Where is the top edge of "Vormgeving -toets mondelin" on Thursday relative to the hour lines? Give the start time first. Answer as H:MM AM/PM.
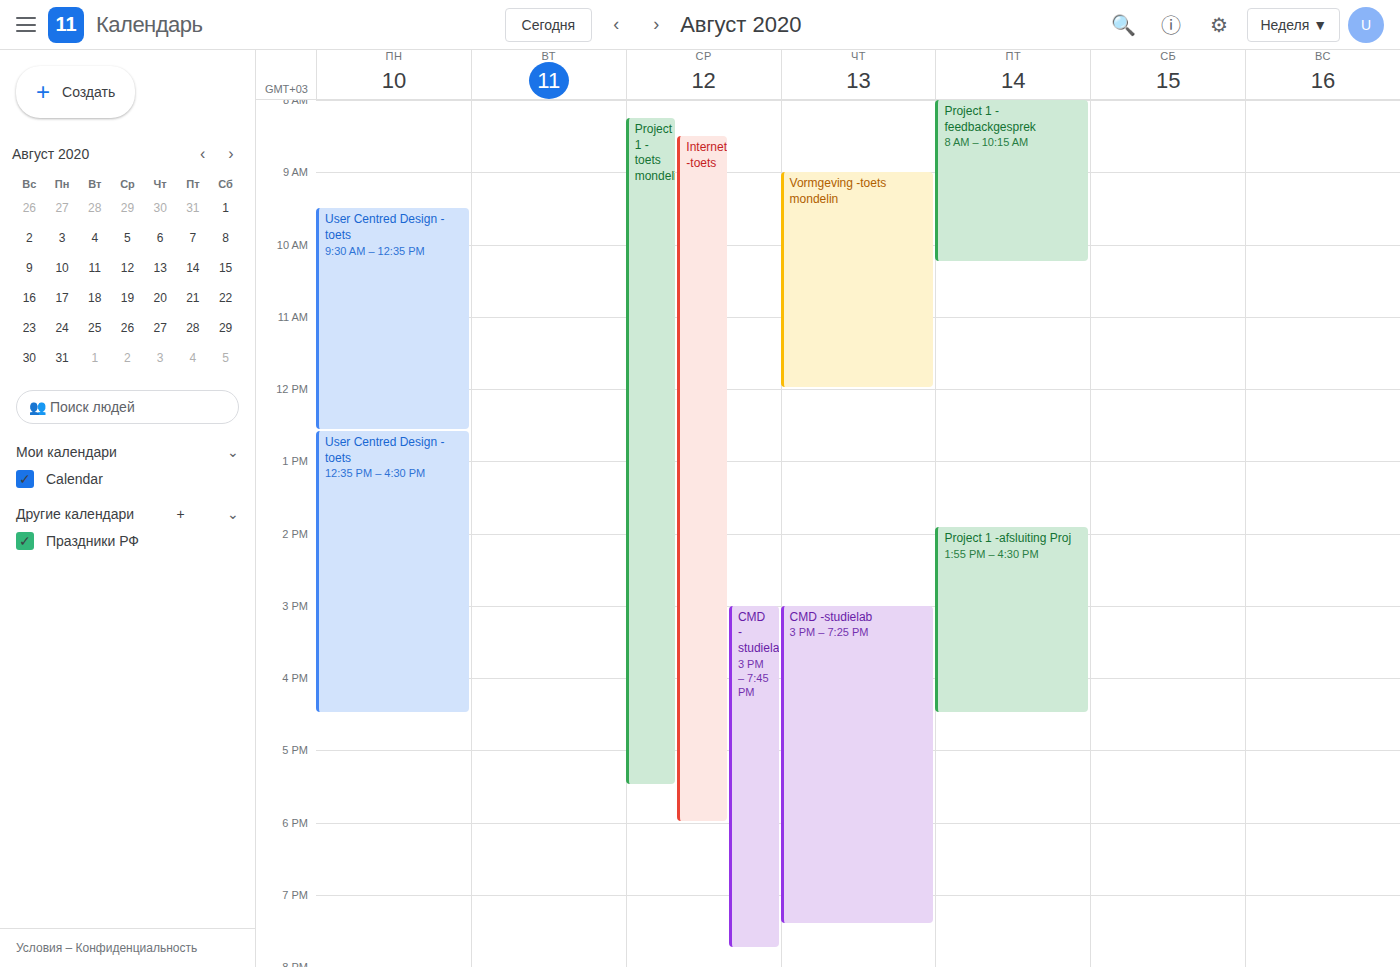
9:00 AM -- exactly on the 9 AM line.